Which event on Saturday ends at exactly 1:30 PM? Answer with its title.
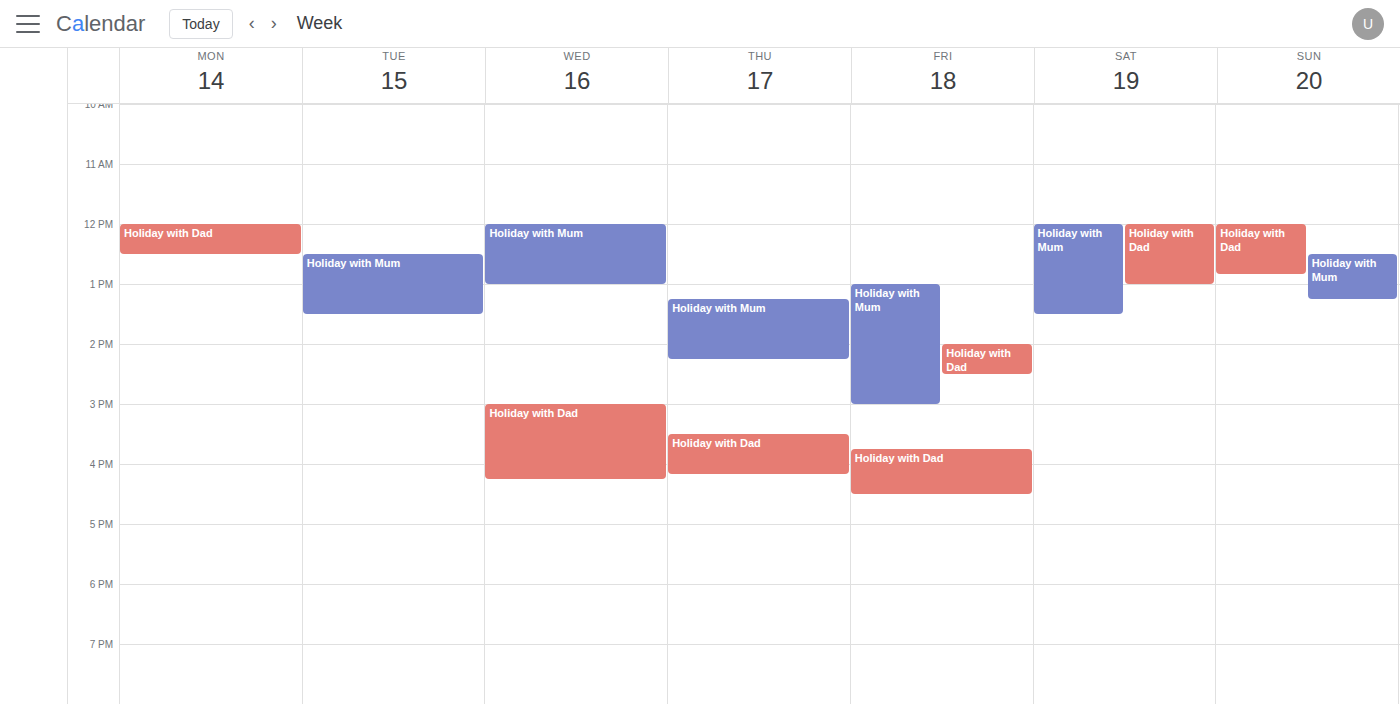
"Holiday with Mum"